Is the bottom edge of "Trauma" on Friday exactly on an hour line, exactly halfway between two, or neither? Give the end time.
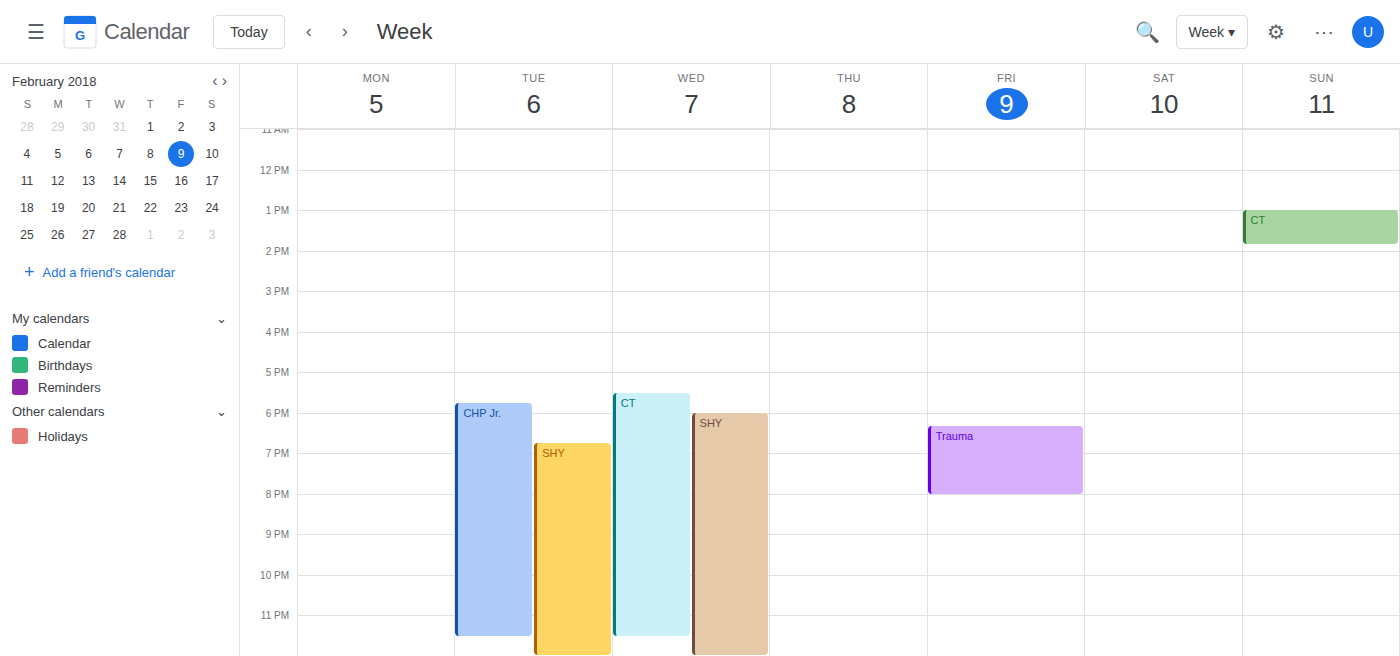
8:00 PM -- exactly on the 8 PM line.